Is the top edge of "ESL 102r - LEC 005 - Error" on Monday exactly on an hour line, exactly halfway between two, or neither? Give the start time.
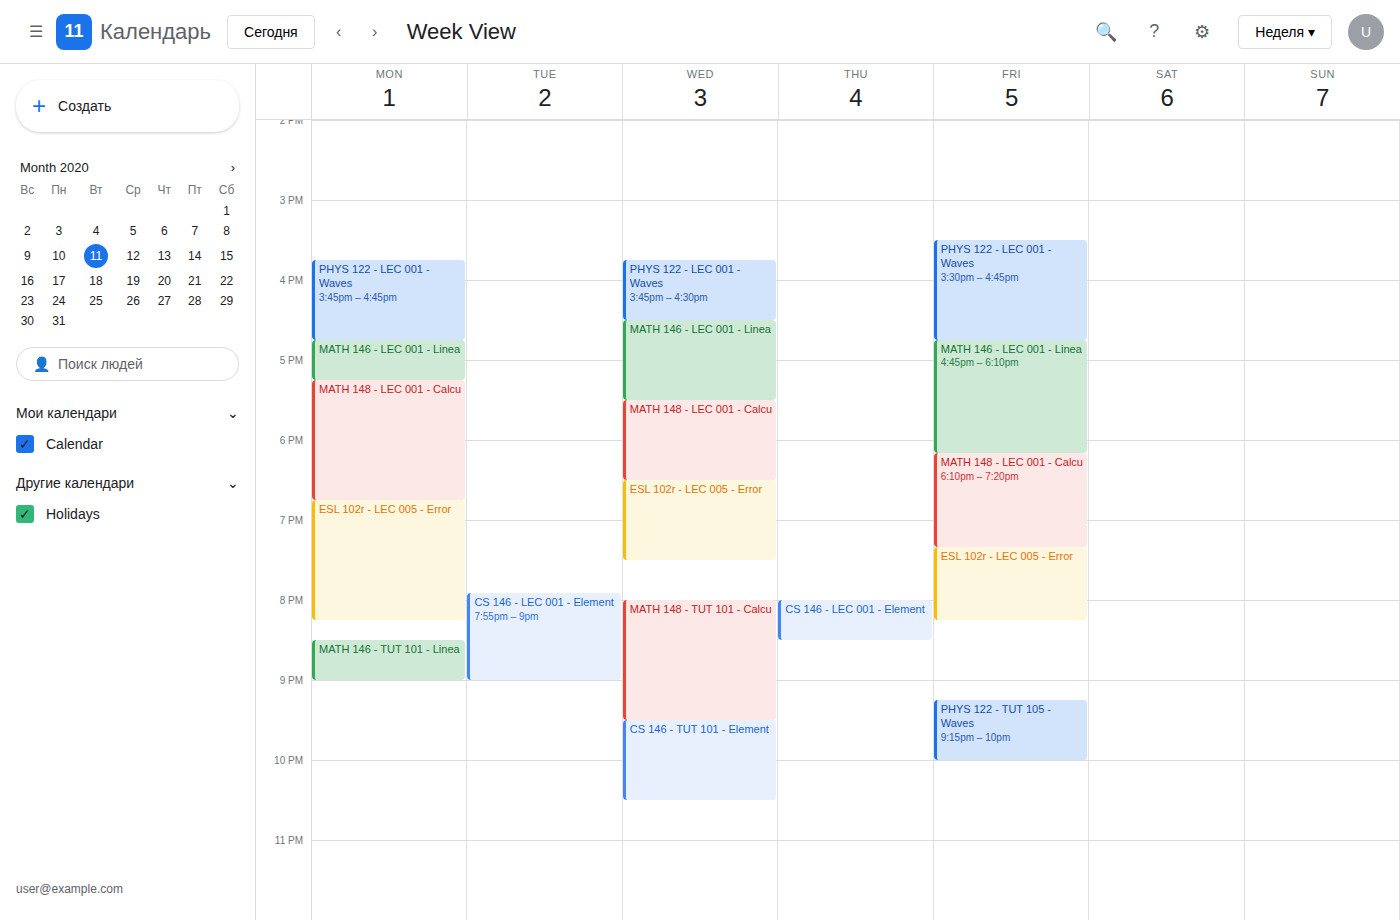
18:45 -- neither: three quarters of the way from the 18:00 line to the 19:00 line.